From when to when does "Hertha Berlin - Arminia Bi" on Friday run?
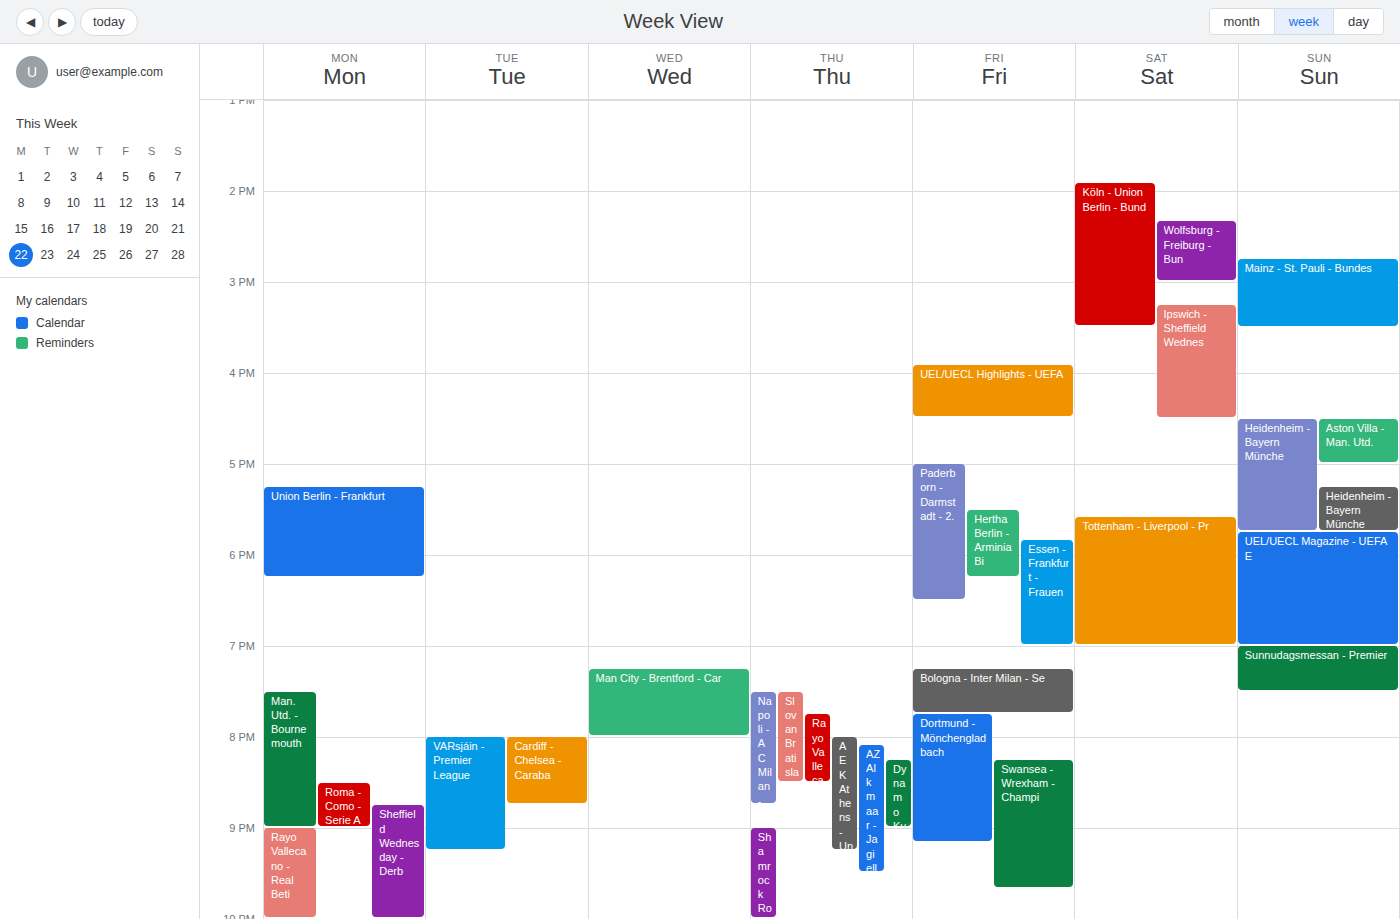
17:30 to 18:15